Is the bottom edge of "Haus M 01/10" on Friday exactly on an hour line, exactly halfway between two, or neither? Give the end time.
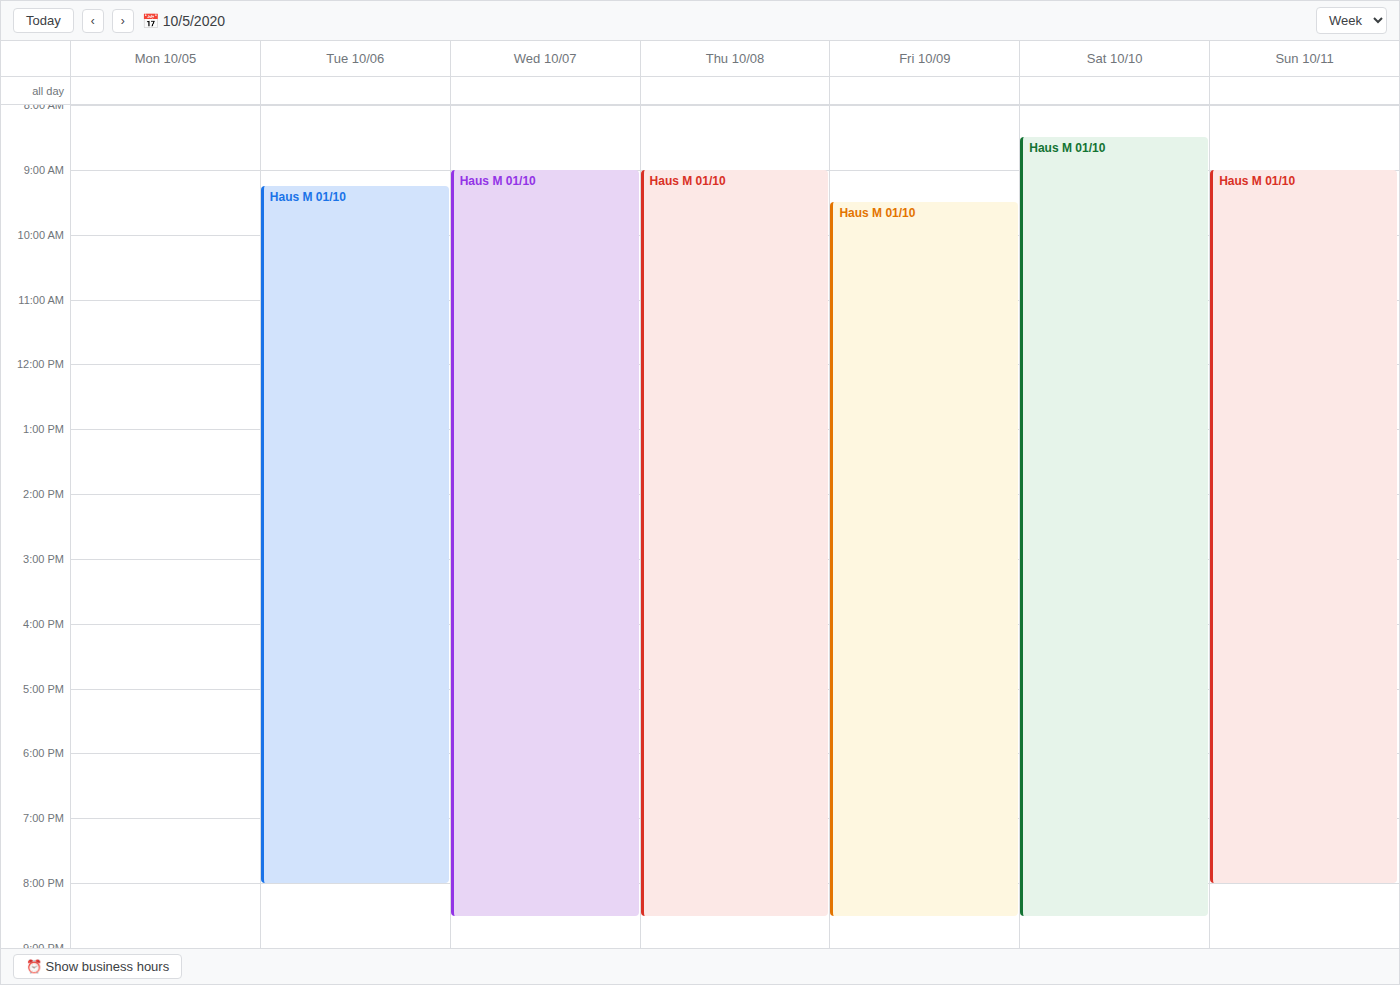
8:30 PM -- halfway between the 8 PM and 9 PM lines.